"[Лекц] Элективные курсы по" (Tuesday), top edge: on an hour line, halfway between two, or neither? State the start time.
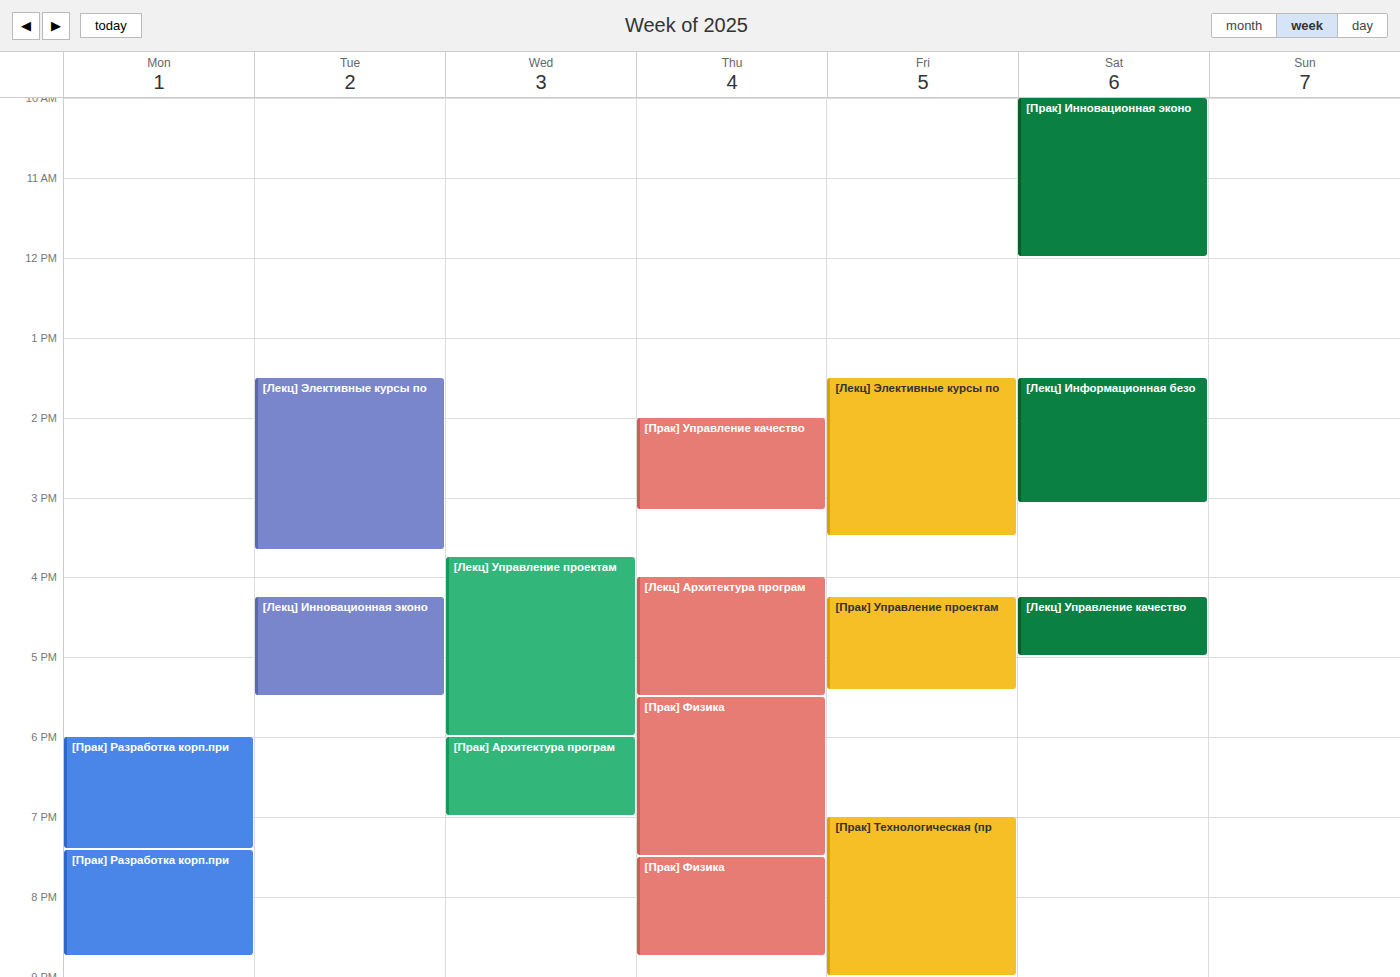
1:30 PM -- halfway between the 1 PM and 2 PM lines.